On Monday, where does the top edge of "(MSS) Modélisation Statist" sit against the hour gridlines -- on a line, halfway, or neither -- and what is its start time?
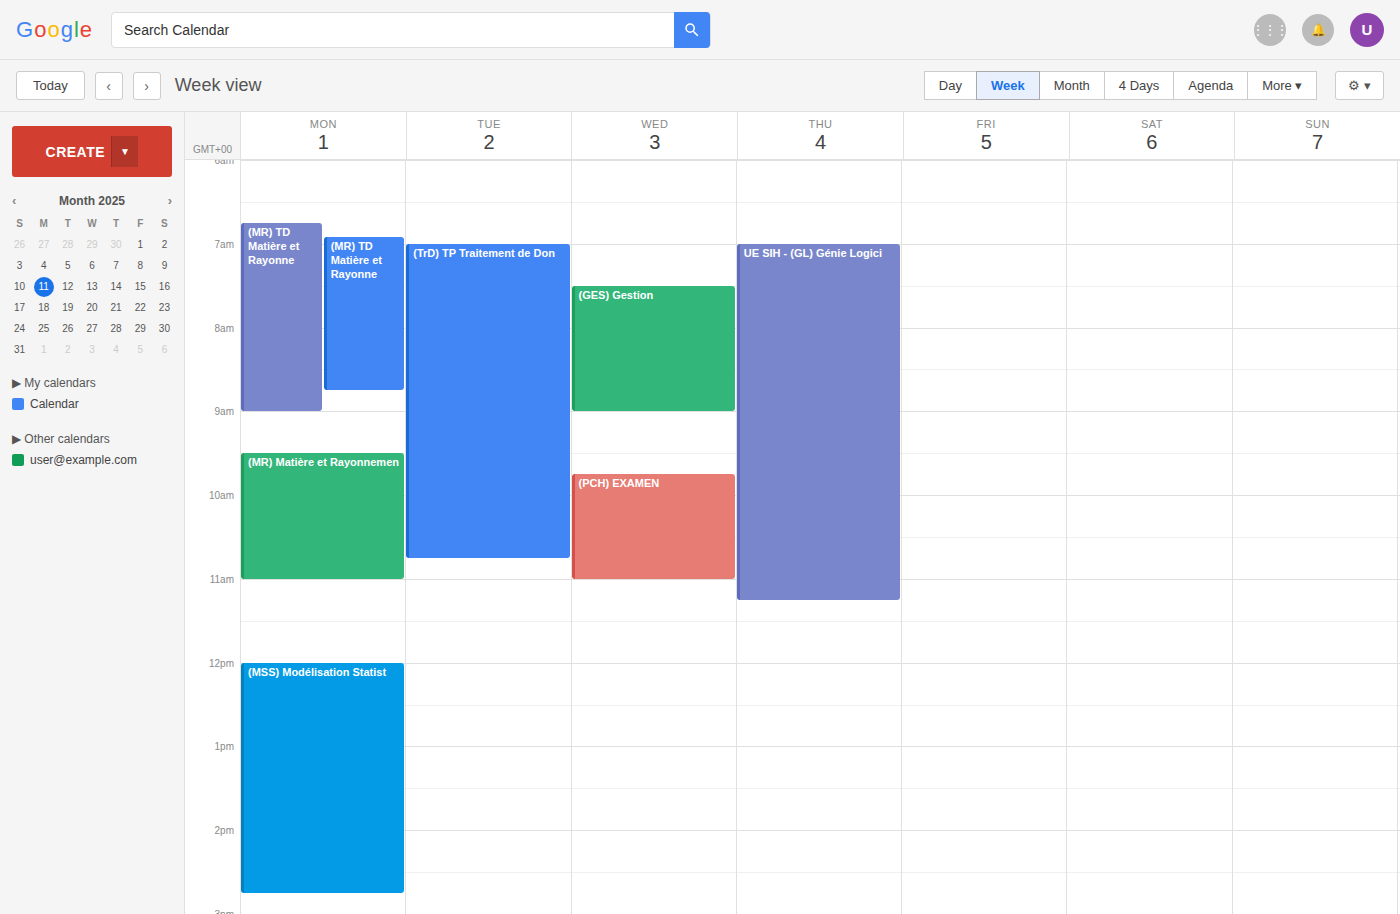
12:00 -- exactly on the 12:00 line.